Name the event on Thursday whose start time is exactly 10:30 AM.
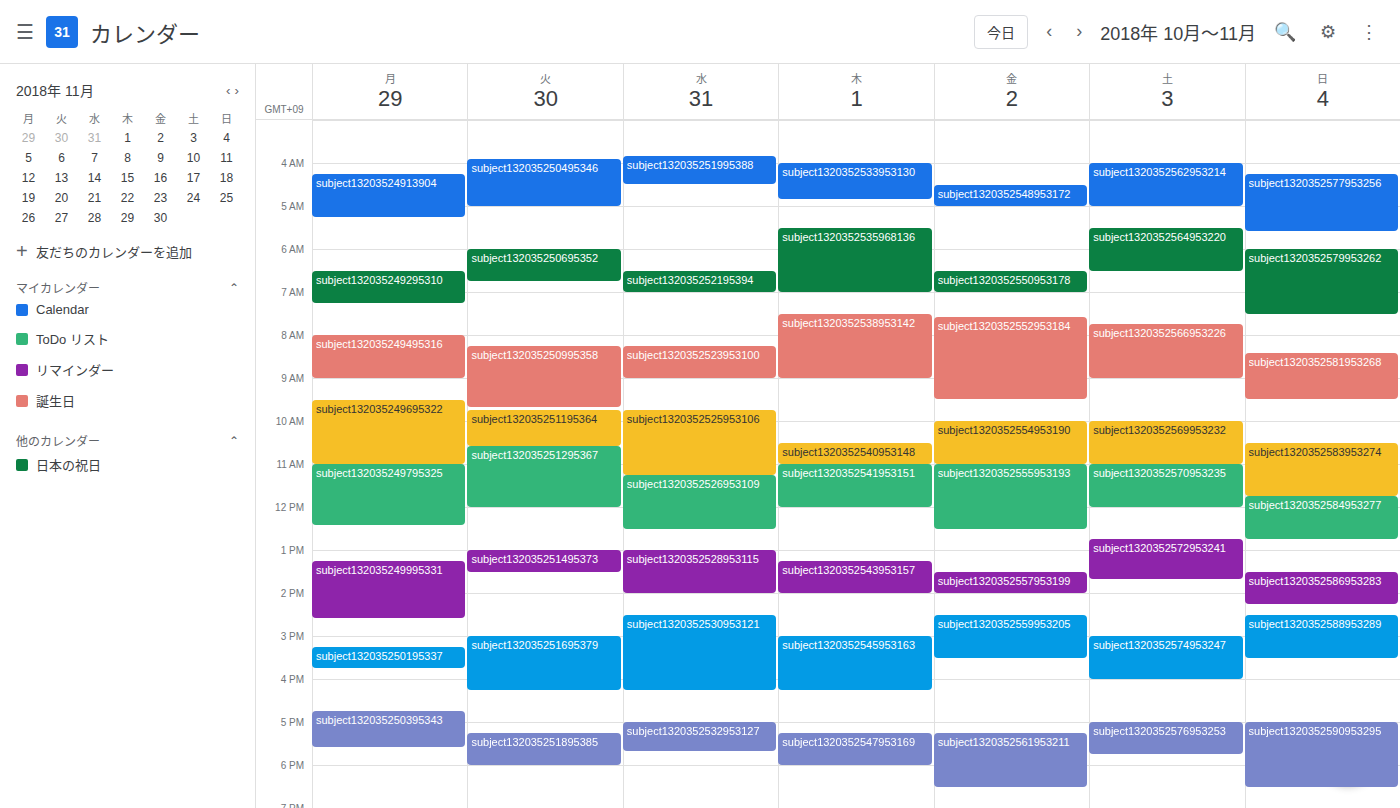
"subject1320352540953148"